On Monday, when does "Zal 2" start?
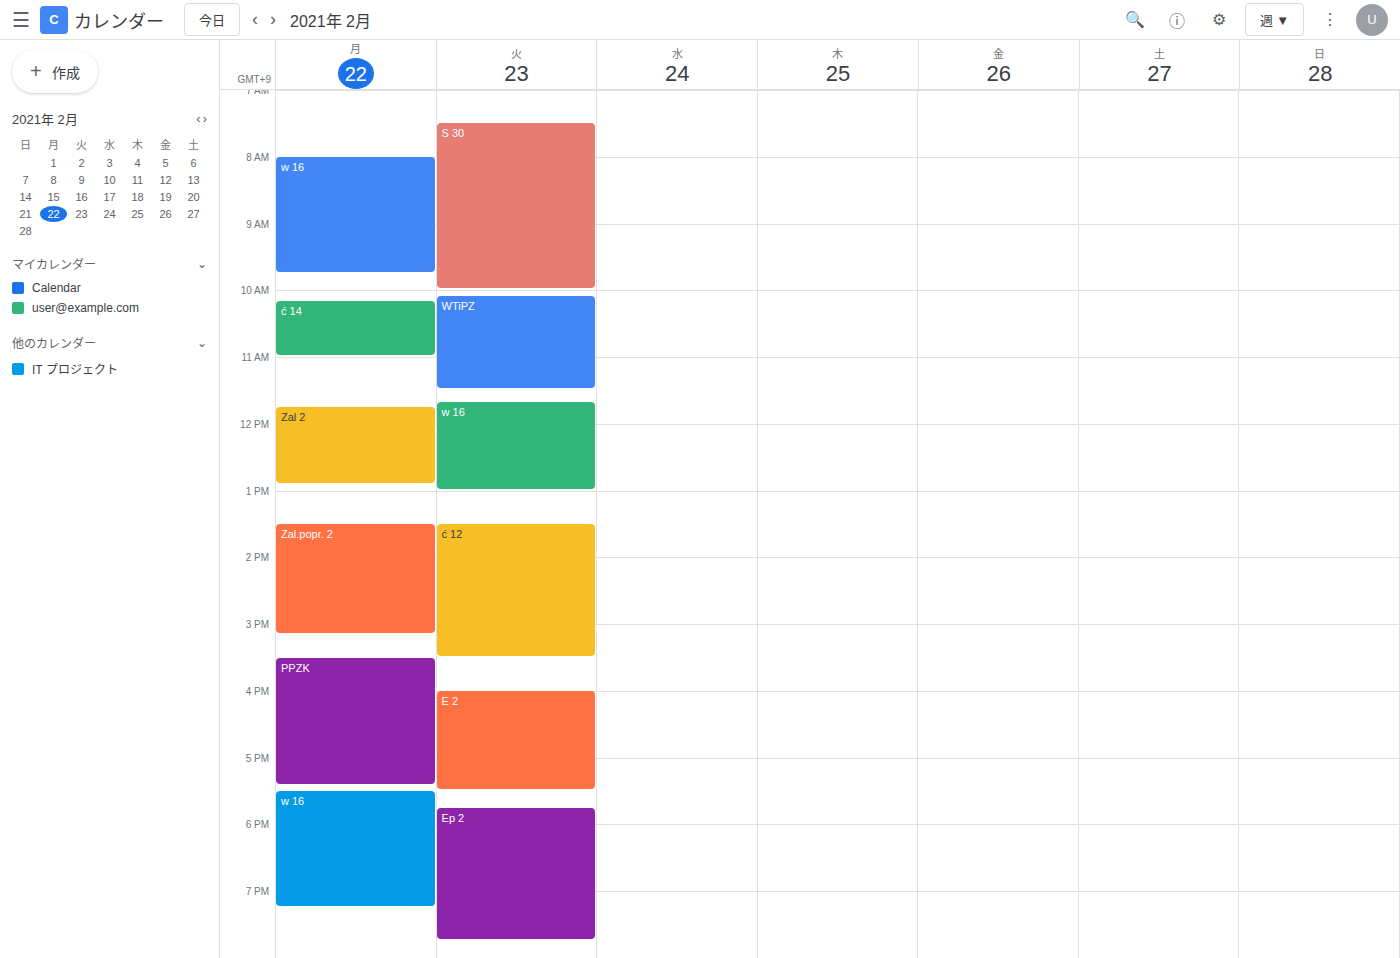
11:45 AM